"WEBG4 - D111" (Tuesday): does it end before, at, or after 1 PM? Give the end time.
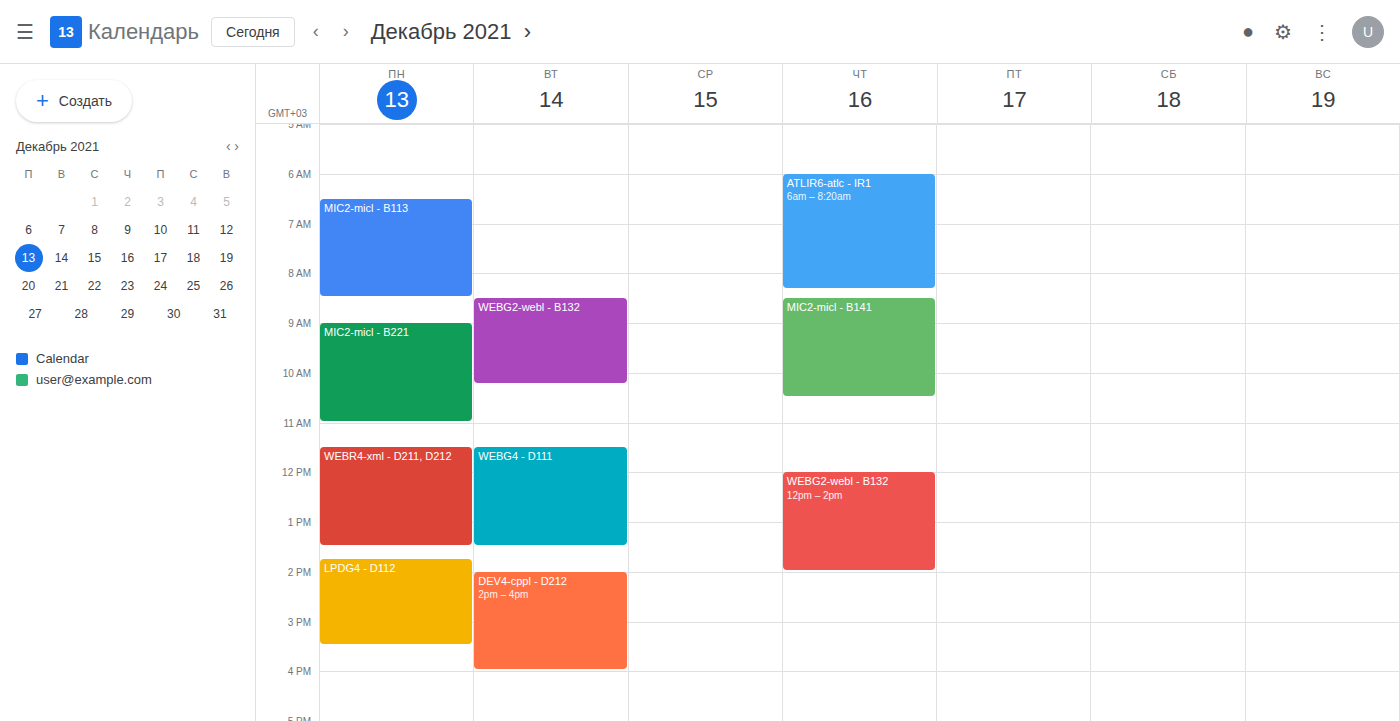
1:30 PM -- after 1 PM, 30 minutes below the 1 PM line.